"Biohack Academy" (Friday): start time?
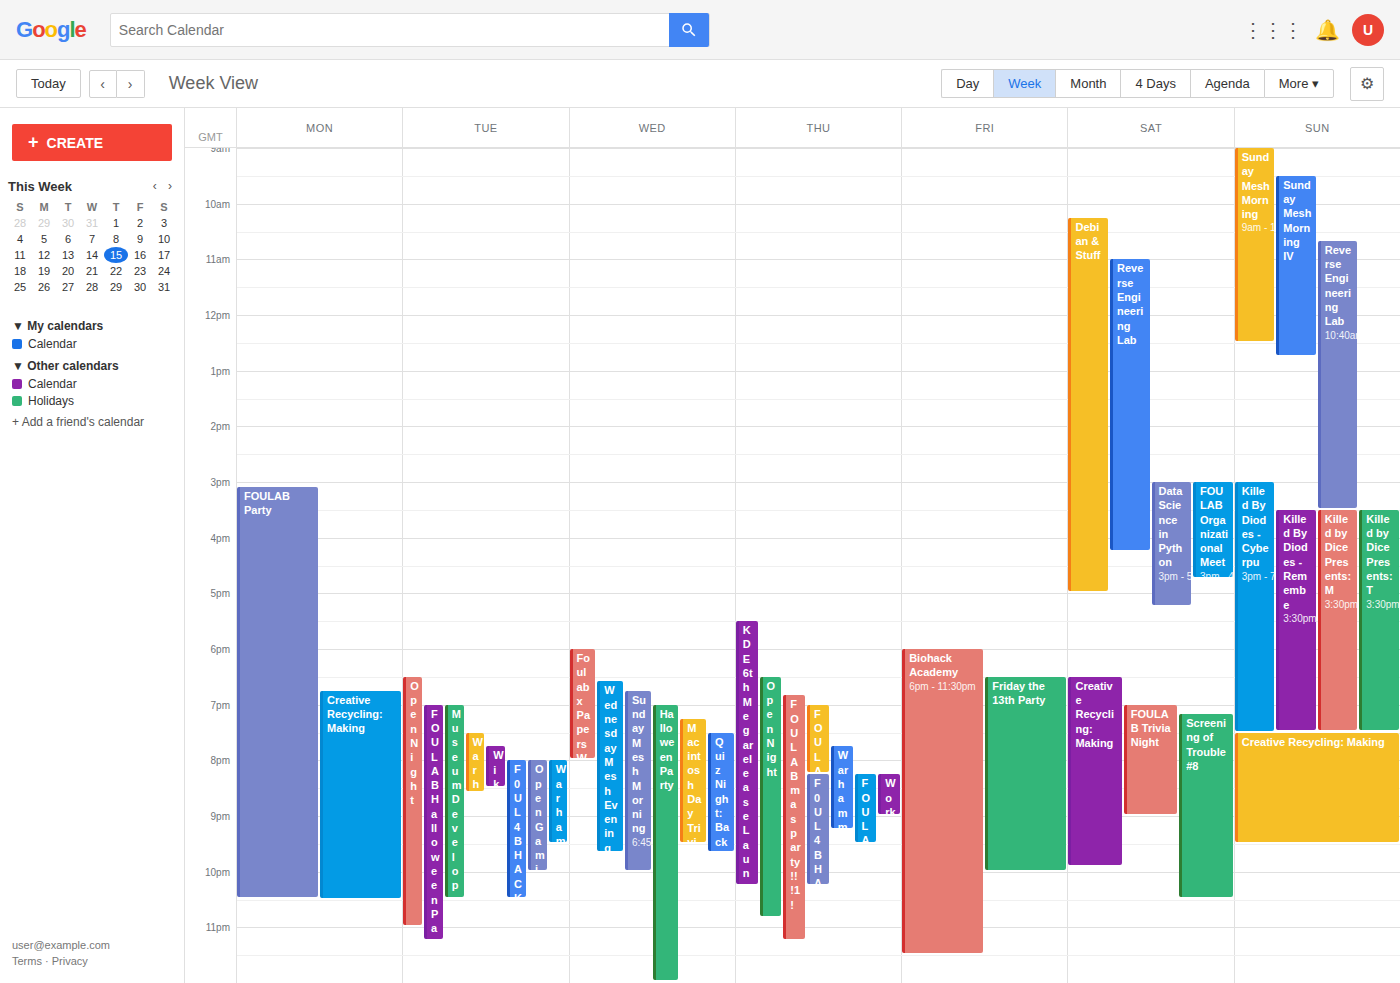
18:00